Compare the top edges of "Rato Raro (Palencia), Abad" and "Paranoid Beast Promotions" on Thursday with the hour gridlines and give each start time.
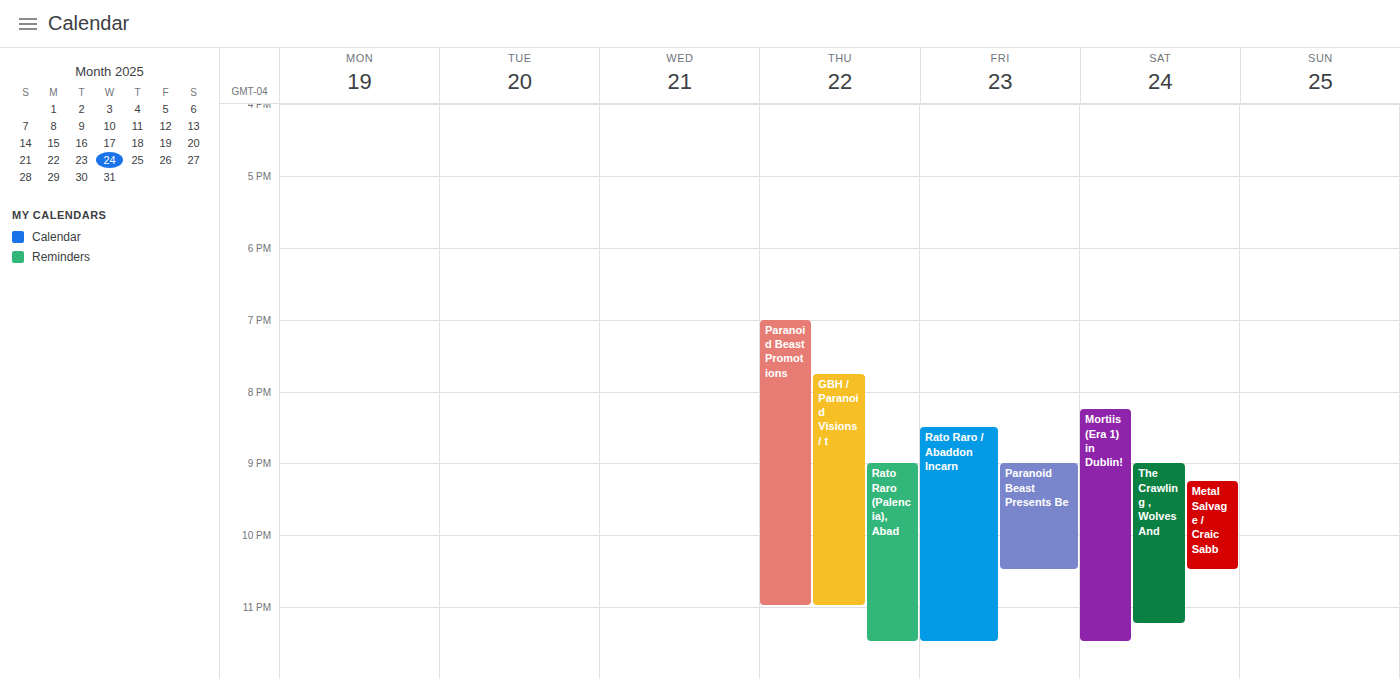
"Rato Raro (Palencia), Abad": 9:00 PM, exactly on the 9 PM line. "Paranoid Beast Promotions": 7:00 PM, exactly on the 7 PM line.